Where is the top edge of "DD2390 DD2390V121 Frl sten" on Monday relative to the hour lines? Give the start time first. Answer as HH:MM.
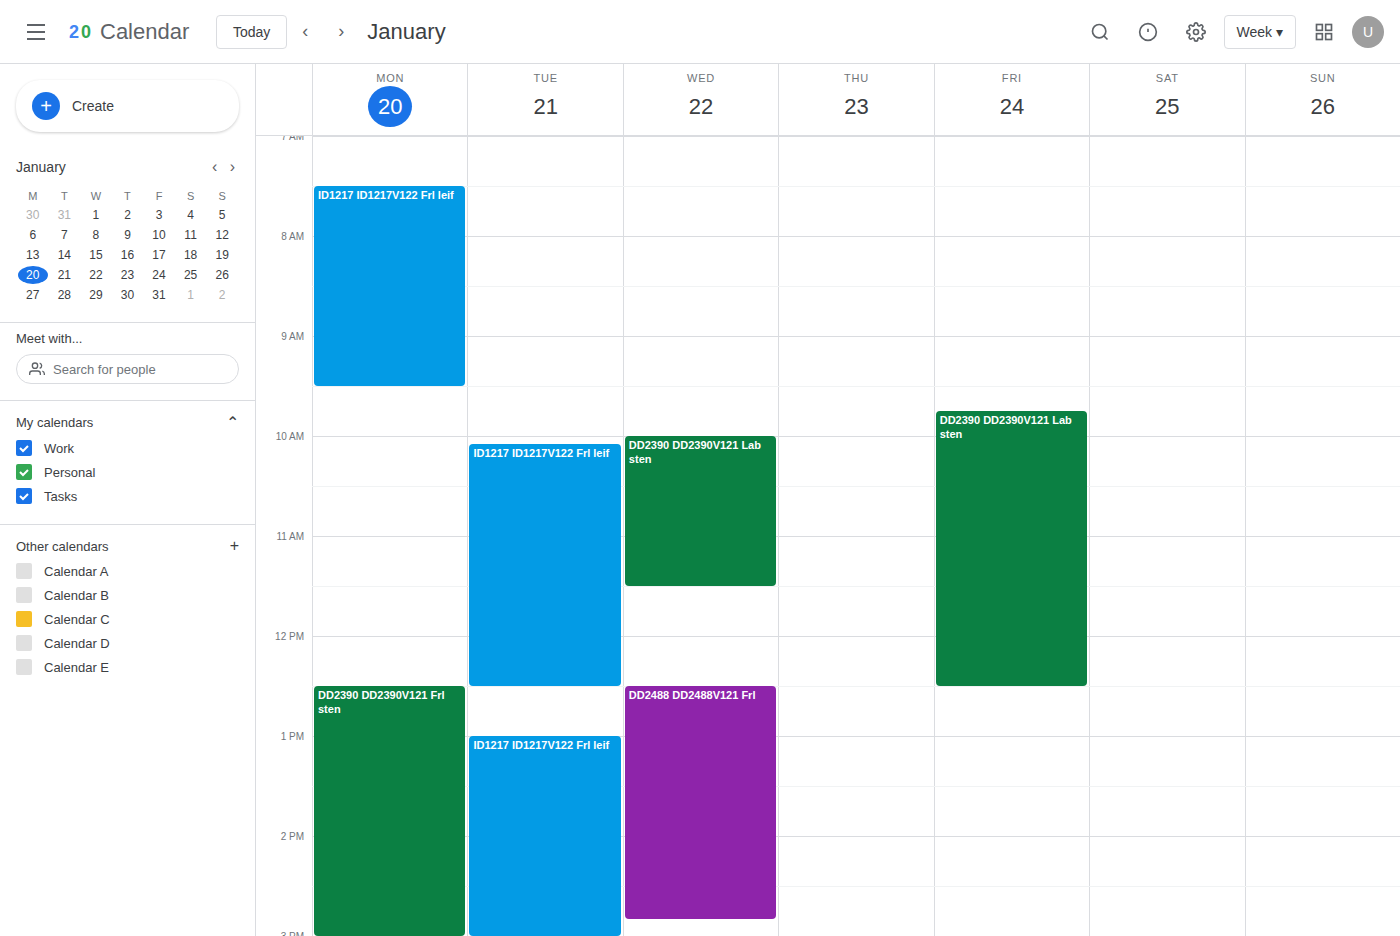
12:30 -- halfway between the 12:00 and 13:00 lines.